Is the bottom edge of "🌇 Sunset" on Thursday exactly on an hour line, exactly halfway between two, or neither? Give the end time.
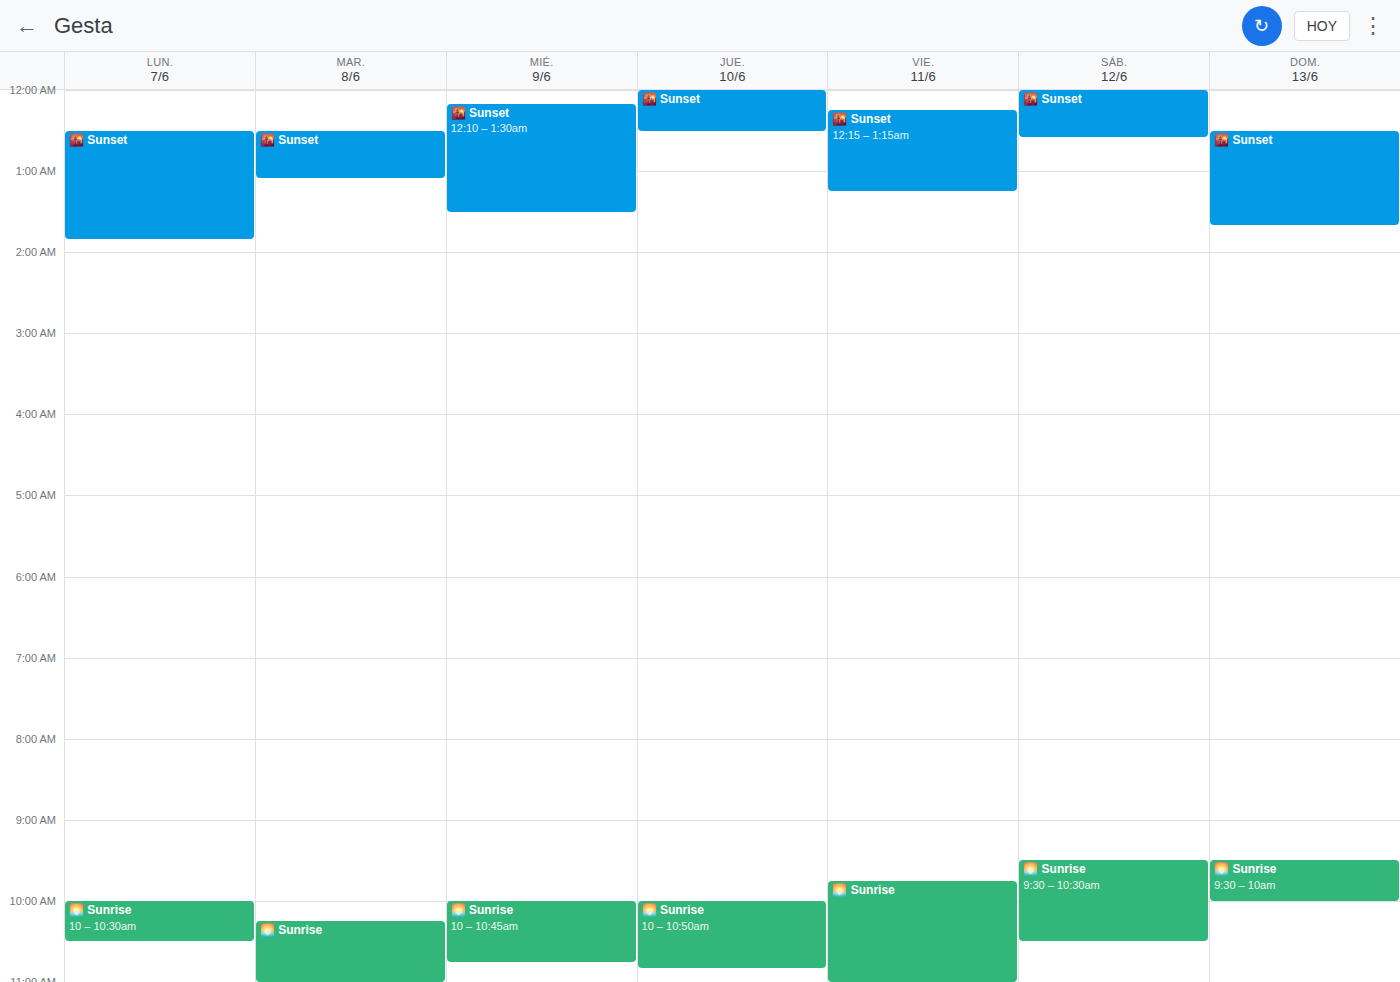
12:30 AM -- halfway between the 12 AM and 1 AM lines.